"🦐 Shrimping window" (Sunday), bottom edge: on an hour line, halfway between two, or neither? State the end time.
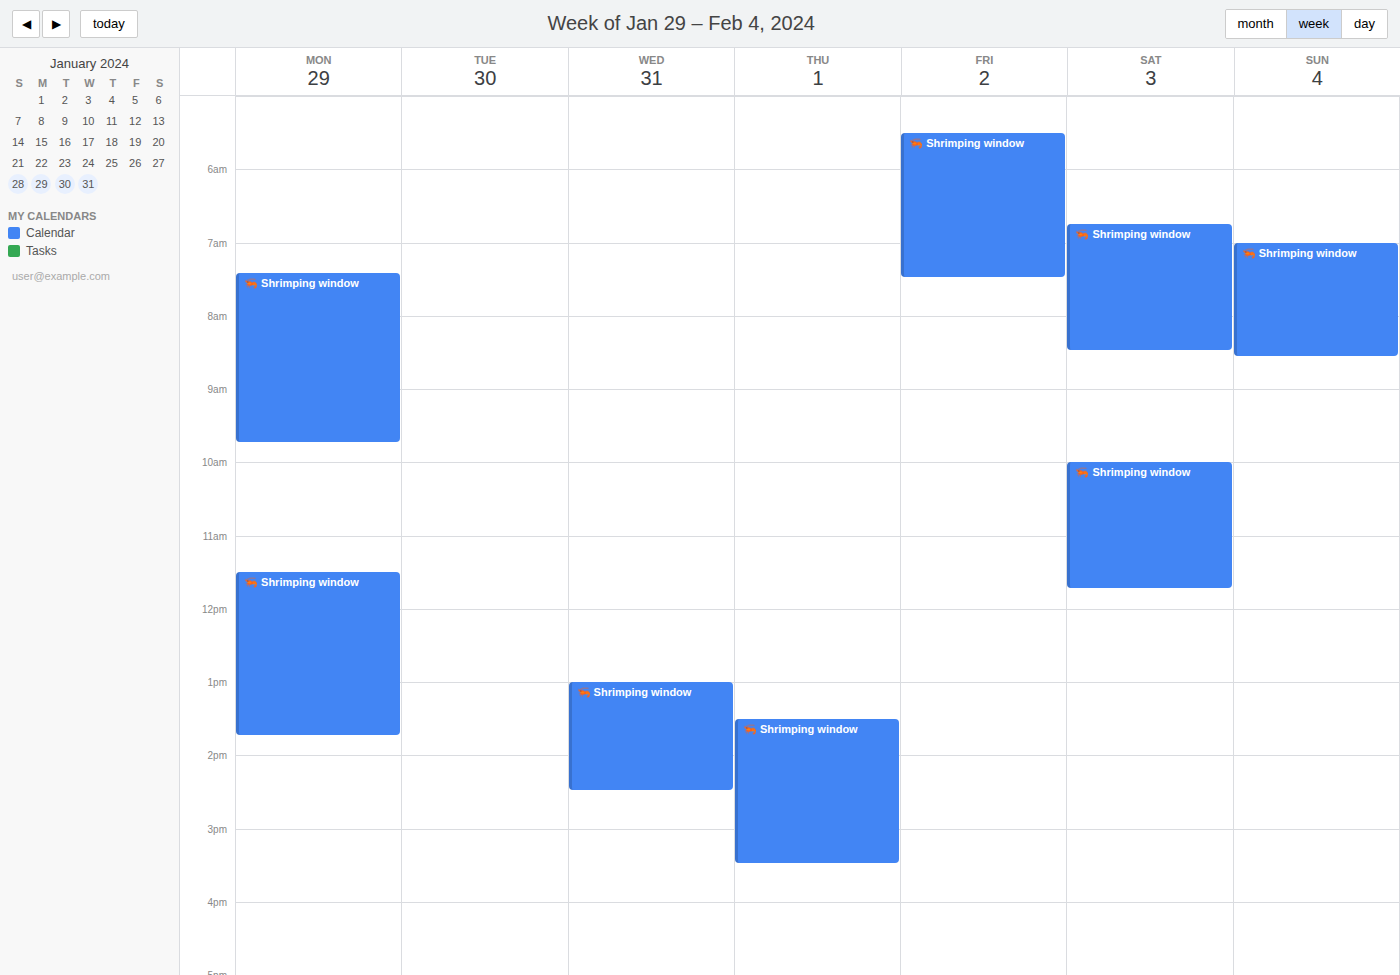
8:35 AM -- neither: 35 minutes below the 8 AM line and 25 minutes above the 9 AM line.